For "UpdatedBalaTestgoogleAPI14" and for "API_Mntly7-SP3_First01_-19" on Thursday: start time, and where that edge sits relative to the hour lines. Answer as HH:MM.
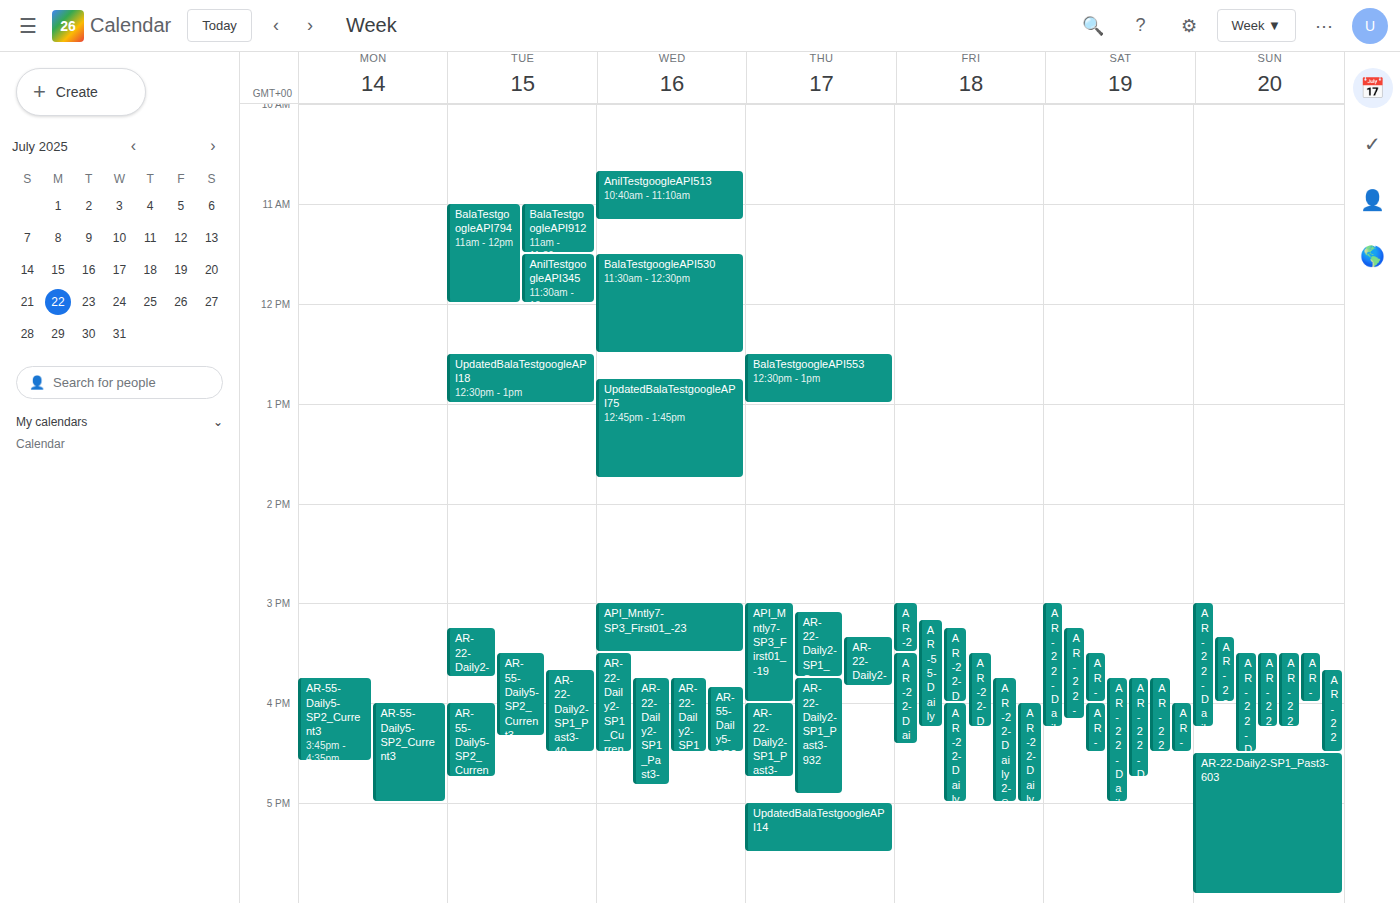
"UpdatedBalaTestgoogleAPI14": 17:00, exactly on the 17:00 line. "API_Mntly7-SP3_First01_-19": 15:00, exactly on the 15:00 line.